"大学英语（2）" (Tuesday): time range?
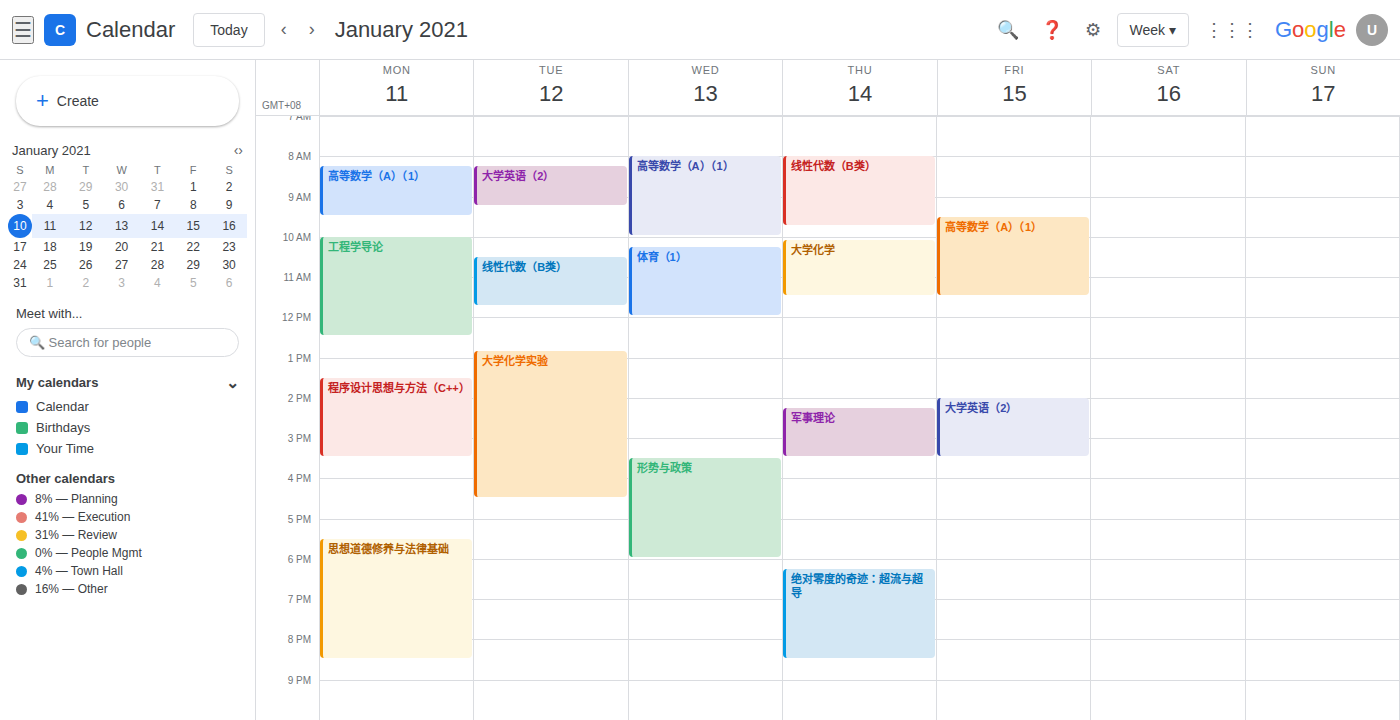
8:15 AM to 9:15 AM